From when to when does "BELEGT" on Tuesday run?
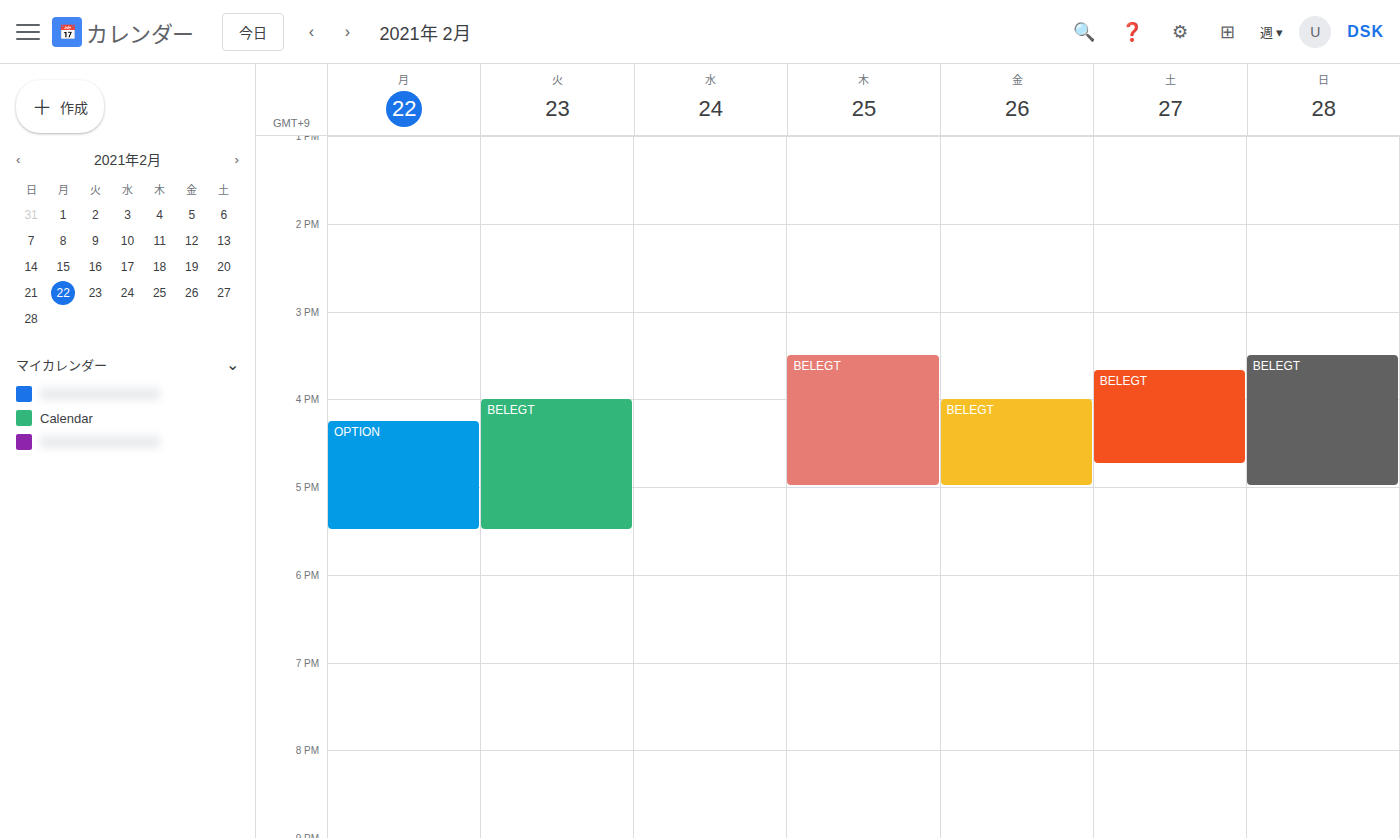
4:00 PM to 5:30 PM